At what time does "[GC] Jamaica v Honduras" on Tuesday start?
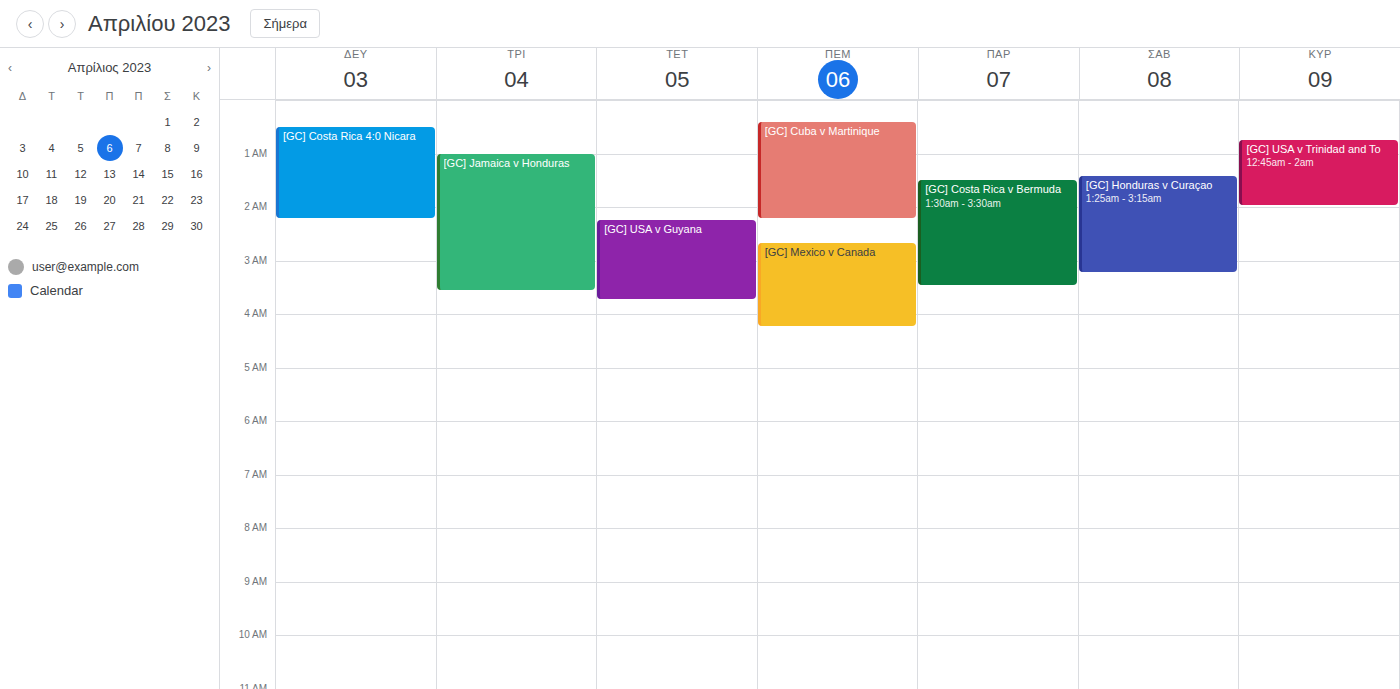
1:00 AM